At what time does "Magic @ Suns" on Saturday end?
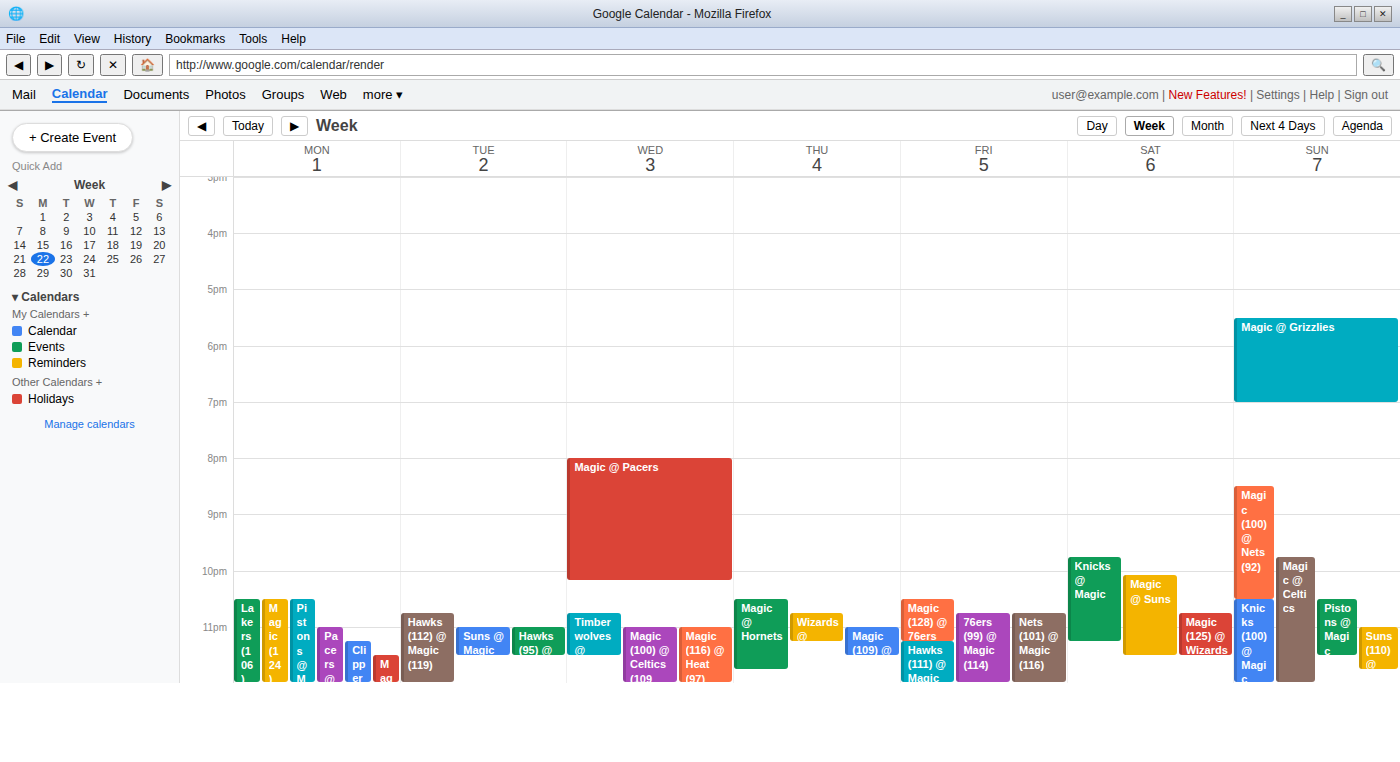
11:30 PM